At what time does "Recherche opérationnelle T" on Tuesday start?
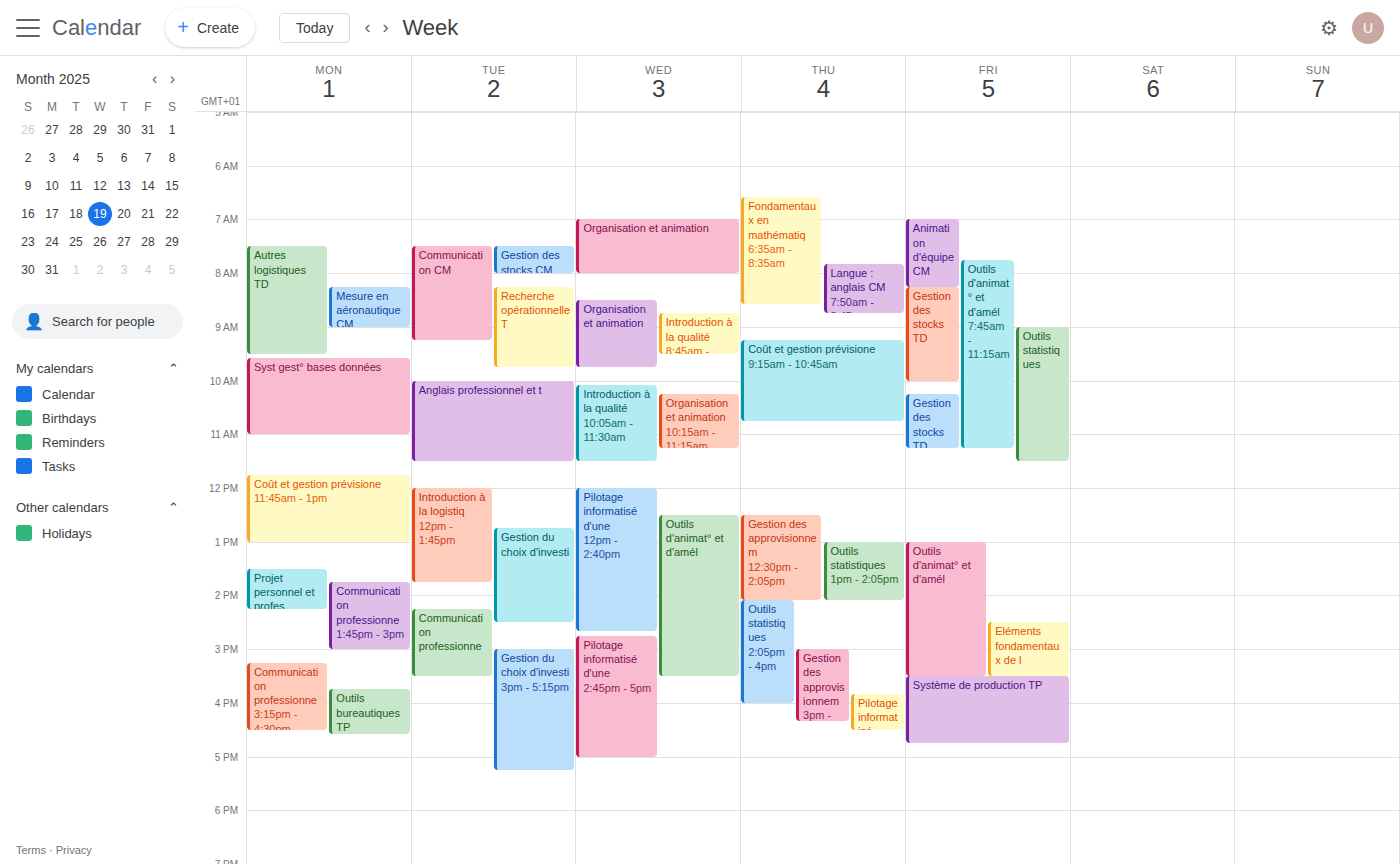
8:15 AM